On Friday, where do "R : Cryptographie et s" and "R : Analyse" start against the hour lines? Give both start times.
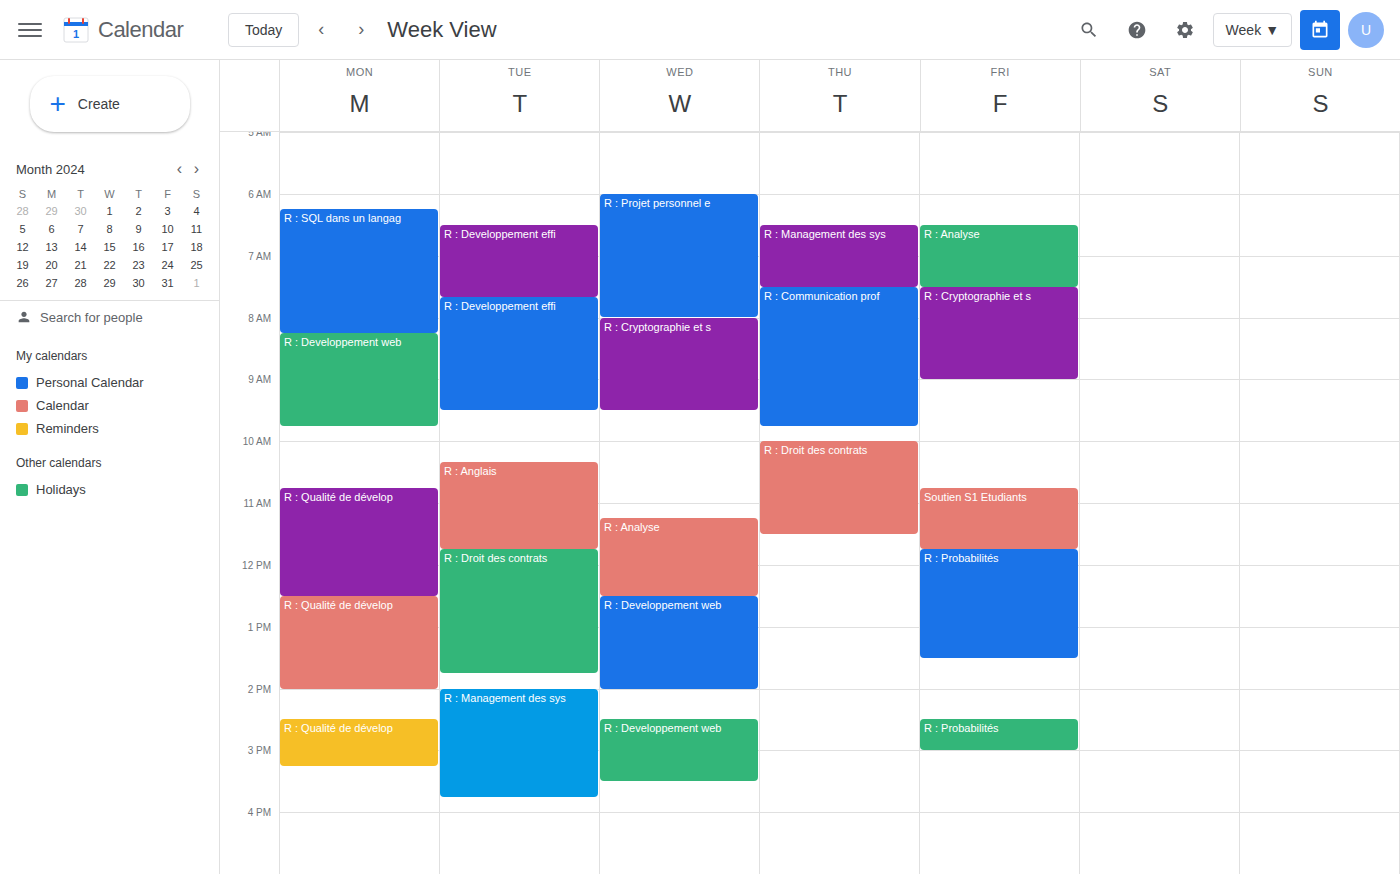
"R : Cryptographie et s": 7:30 AM, halfway between the 7 AM and 8 AM lines. "R : Analyse": 6:30 AM, halfway between the 6 AM and 7 AM lines.